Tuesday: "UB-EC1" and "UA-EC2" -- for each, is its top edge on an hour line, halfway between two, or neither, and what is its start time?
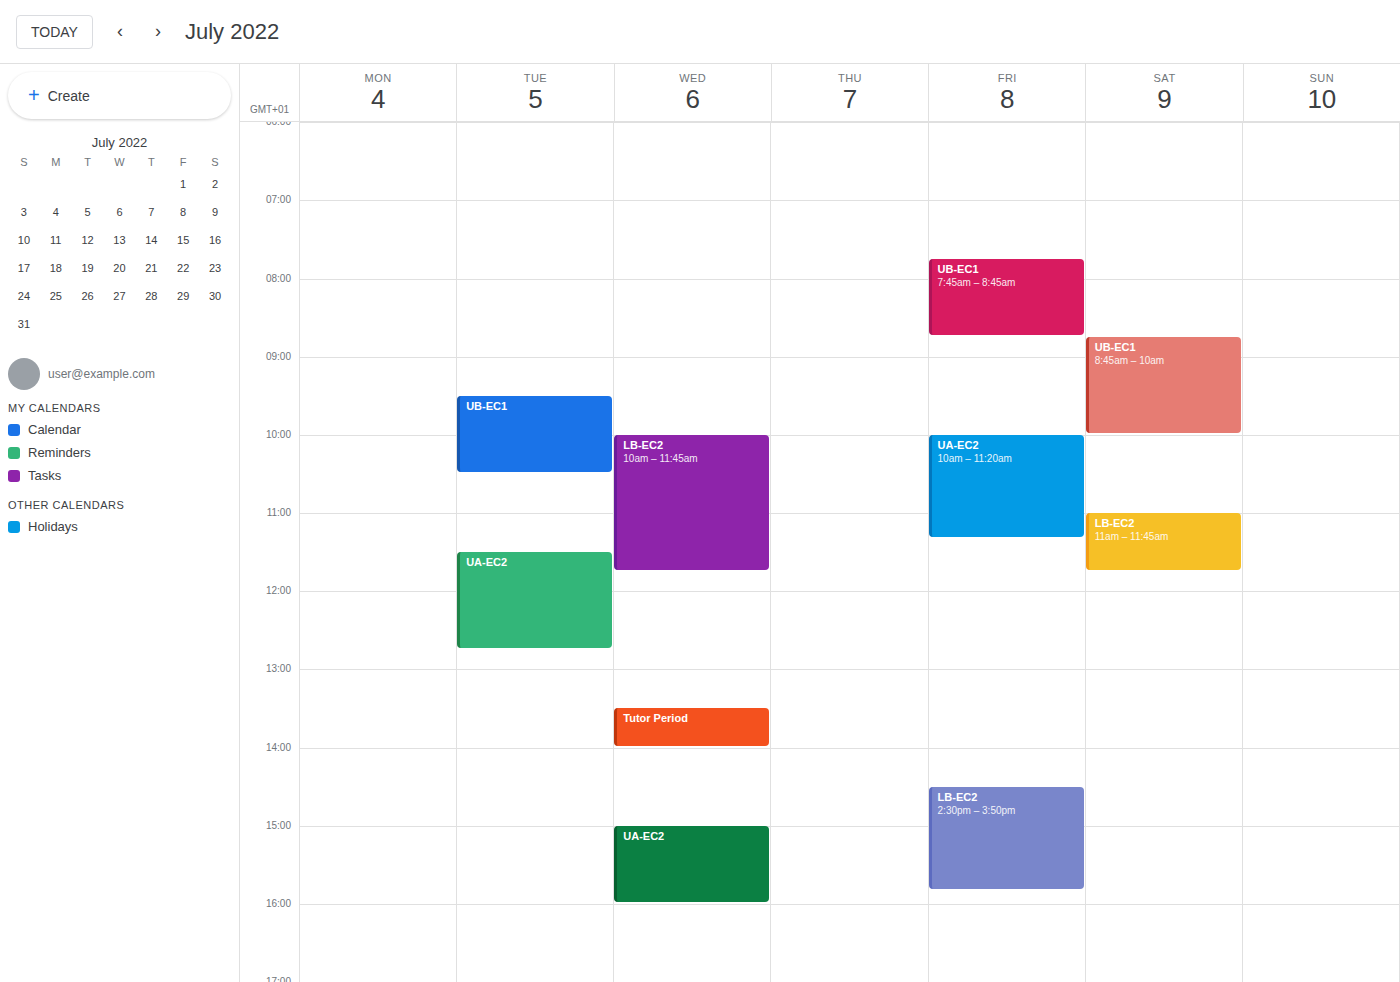
"UB-EC1": 09:30, halfway between the 09:00 and 10:00 lines. "UA-EC2": 11:30, halfway between the 11:00 and 12:00 lines.